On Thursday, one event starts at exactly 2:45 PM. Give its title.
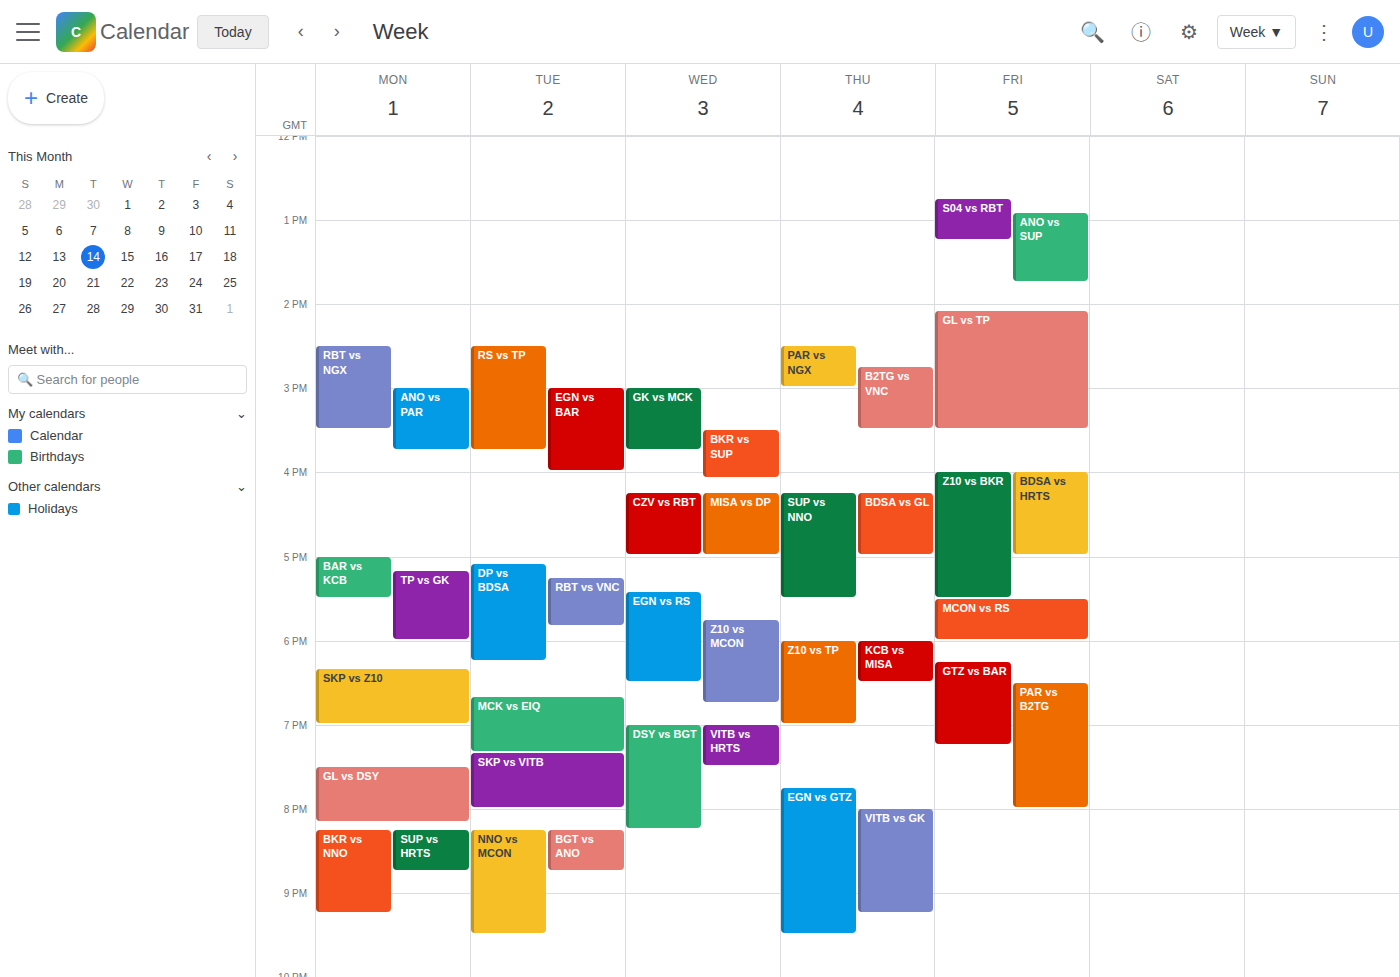
"B2TG vs VNC"